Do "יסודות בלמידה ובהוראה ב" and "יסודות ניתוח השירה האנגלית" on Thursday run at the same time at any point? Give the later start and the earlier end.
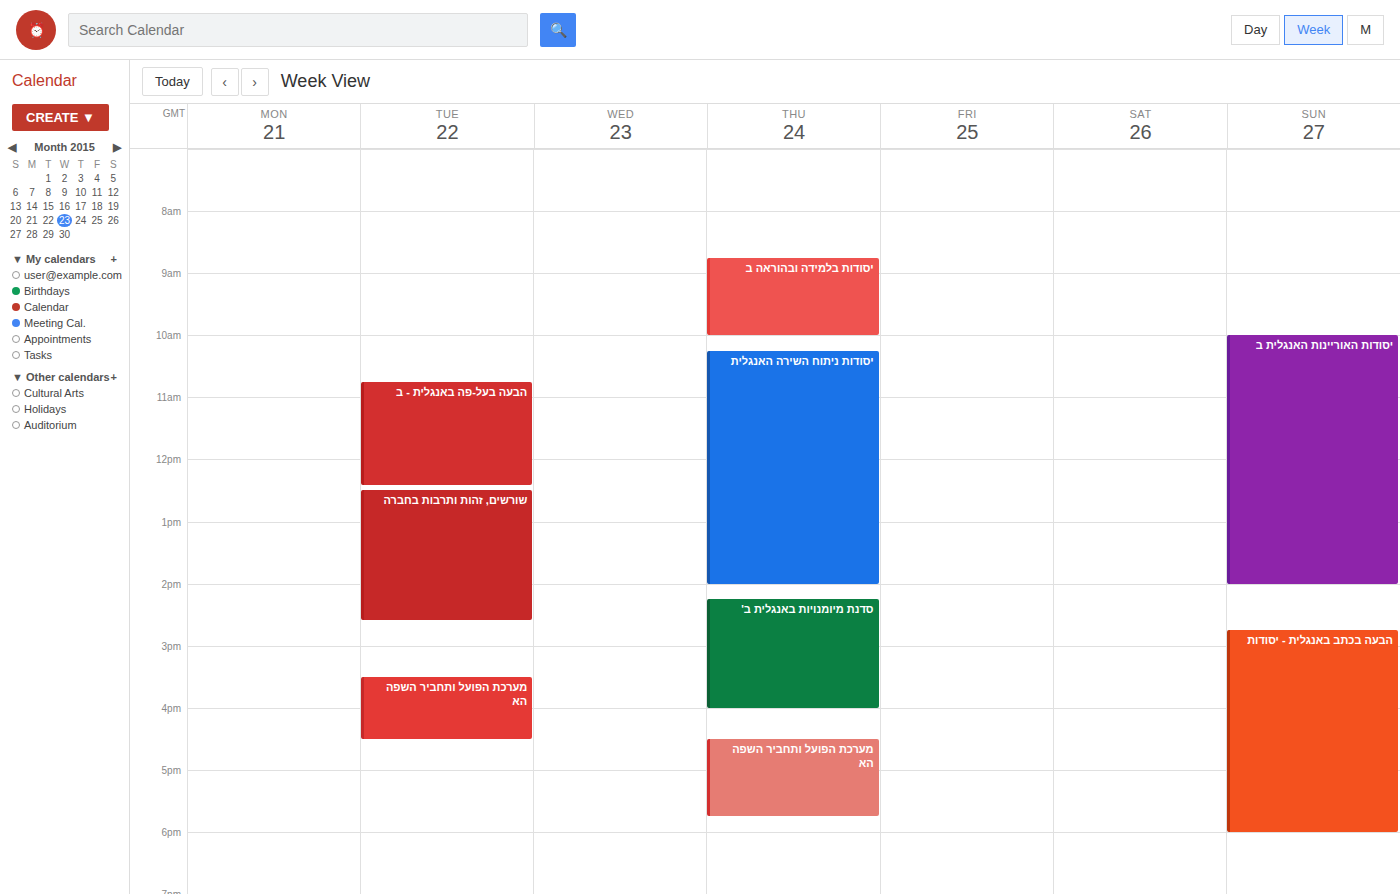
"יסודות בלמידה ובהוראה ב" ends at 10:00 AM and "יסודות ניתוח השירה האנגלית" starts at 10:15 AM -- no overlap.